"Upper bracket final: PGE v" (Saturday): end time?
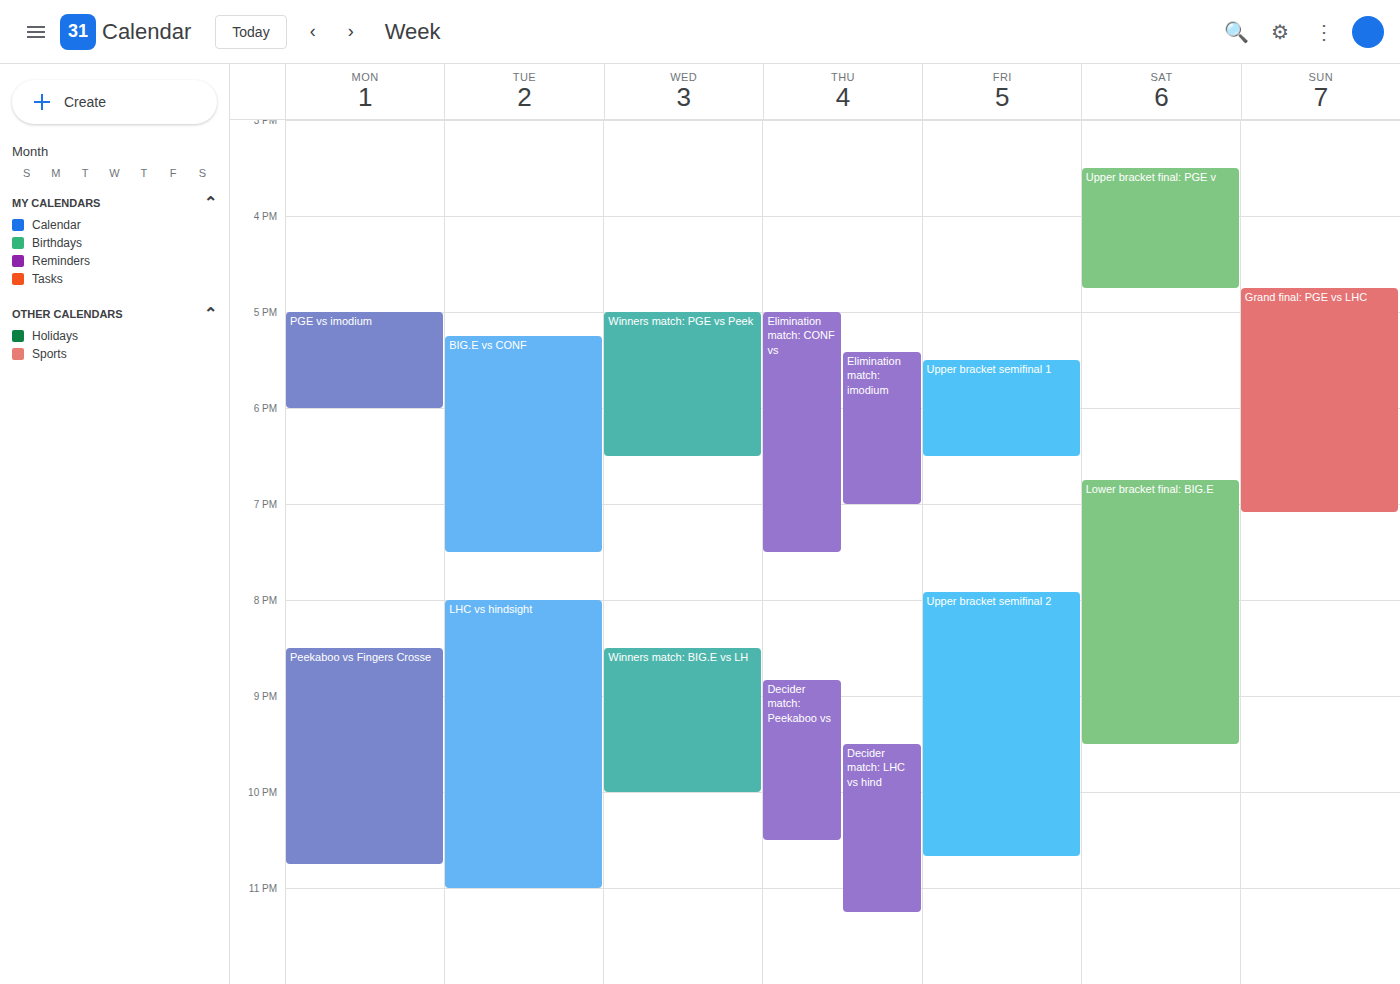
4:45 PM